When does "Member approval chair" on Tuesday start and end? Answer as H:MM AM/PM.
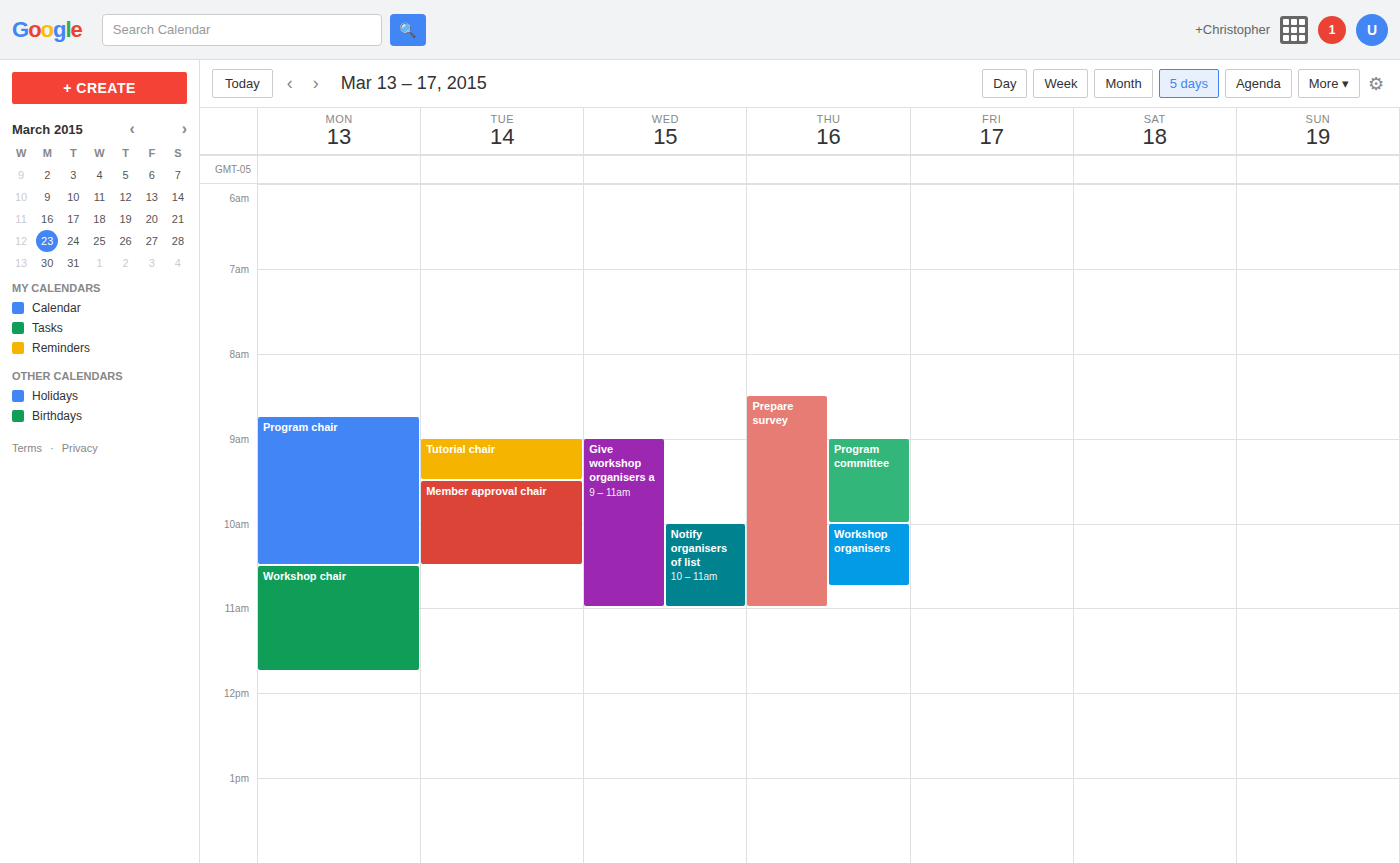
9:30 AM to 10:30 AM